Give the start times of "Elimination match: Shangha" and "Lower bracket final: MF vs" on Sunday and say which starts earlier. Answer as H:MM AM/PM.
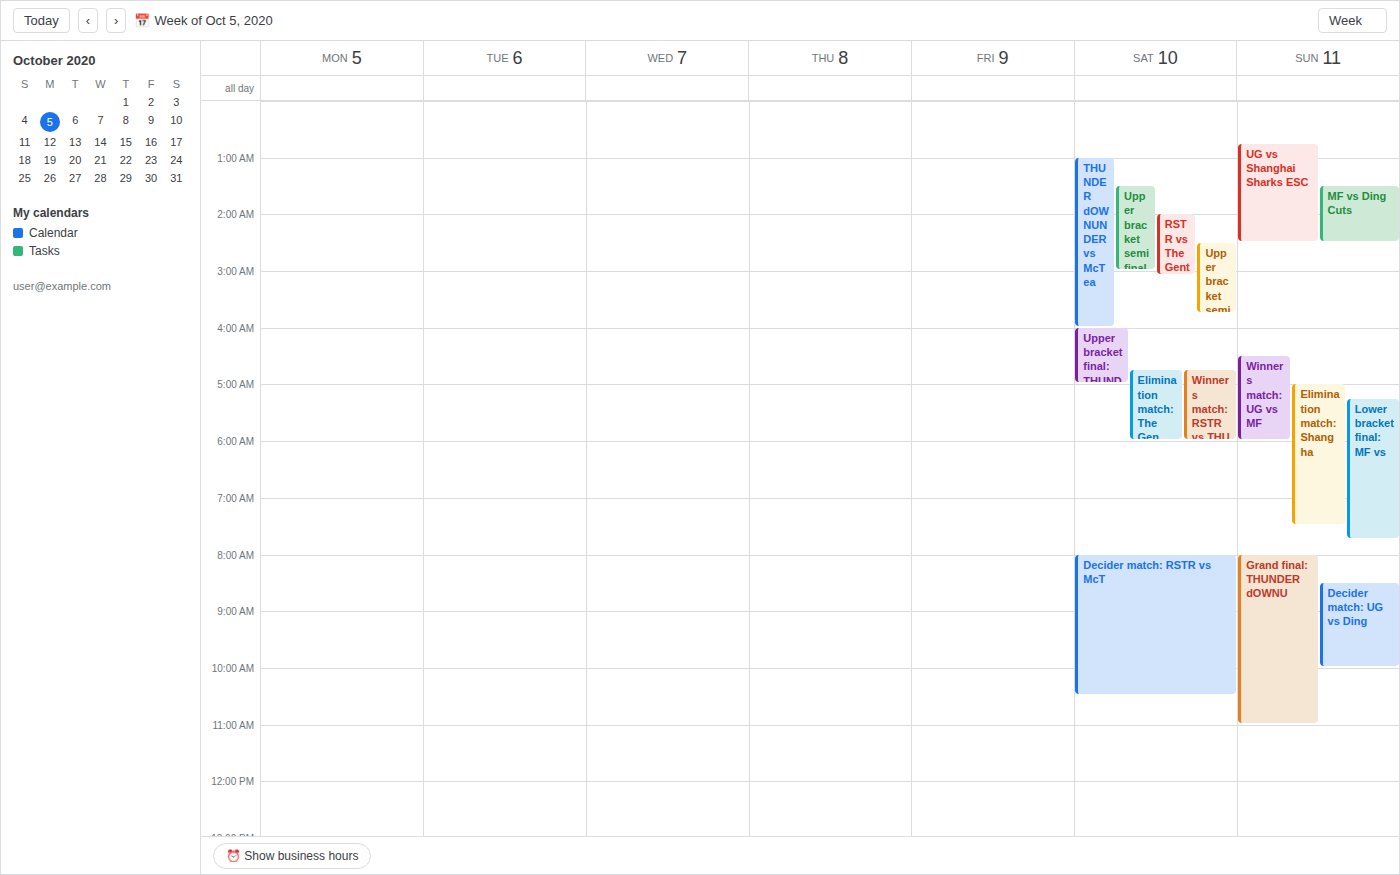
"Elimination match: Shangha" 5:00 AM; "Lower bracket final: MF vs" 5:15 AM.